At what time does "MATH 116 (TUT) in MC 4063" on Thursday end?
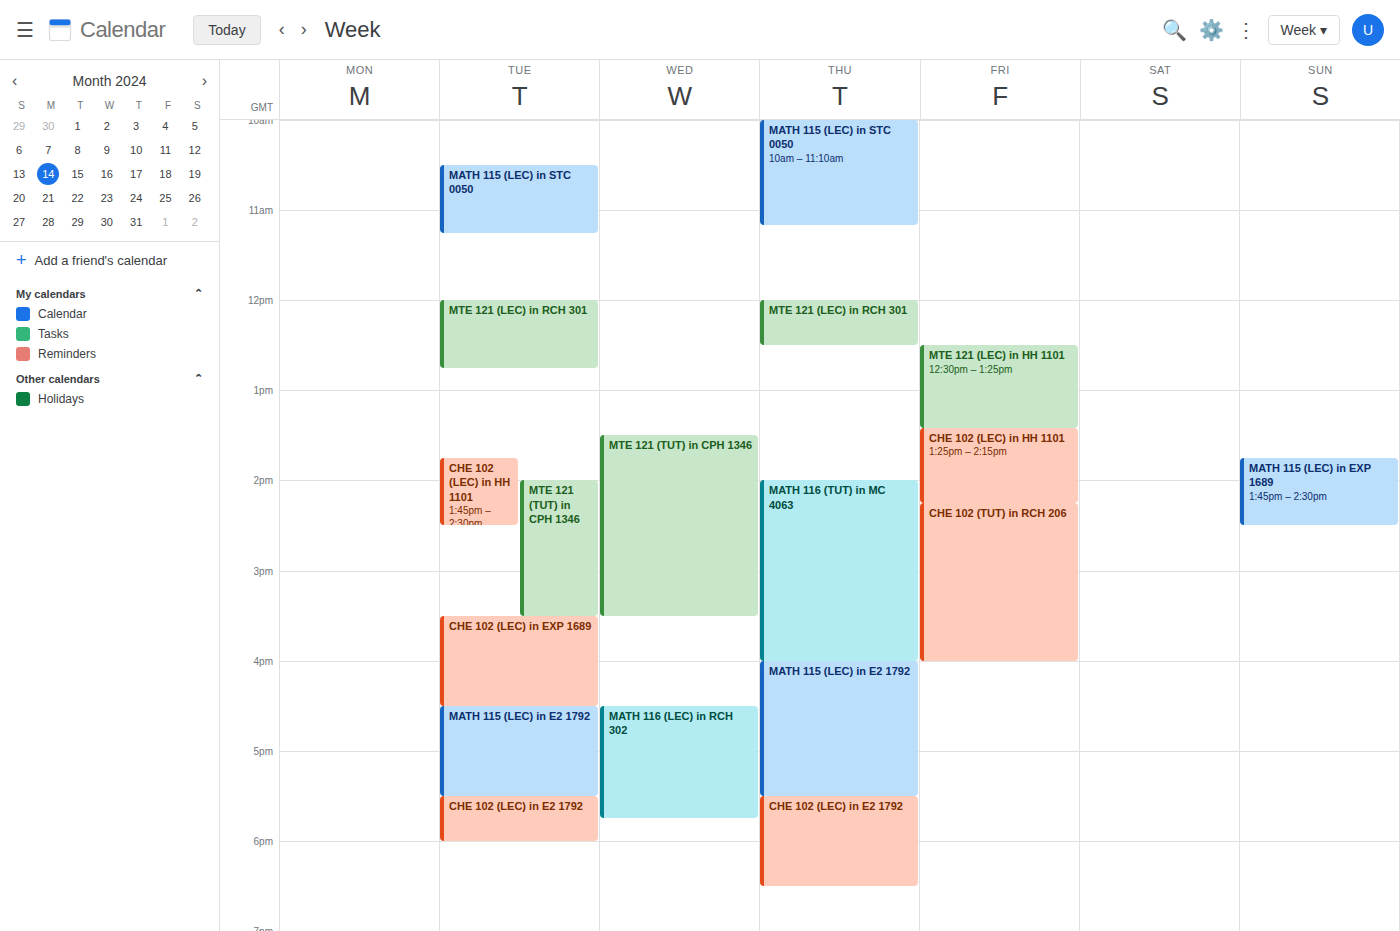
4:00 PM